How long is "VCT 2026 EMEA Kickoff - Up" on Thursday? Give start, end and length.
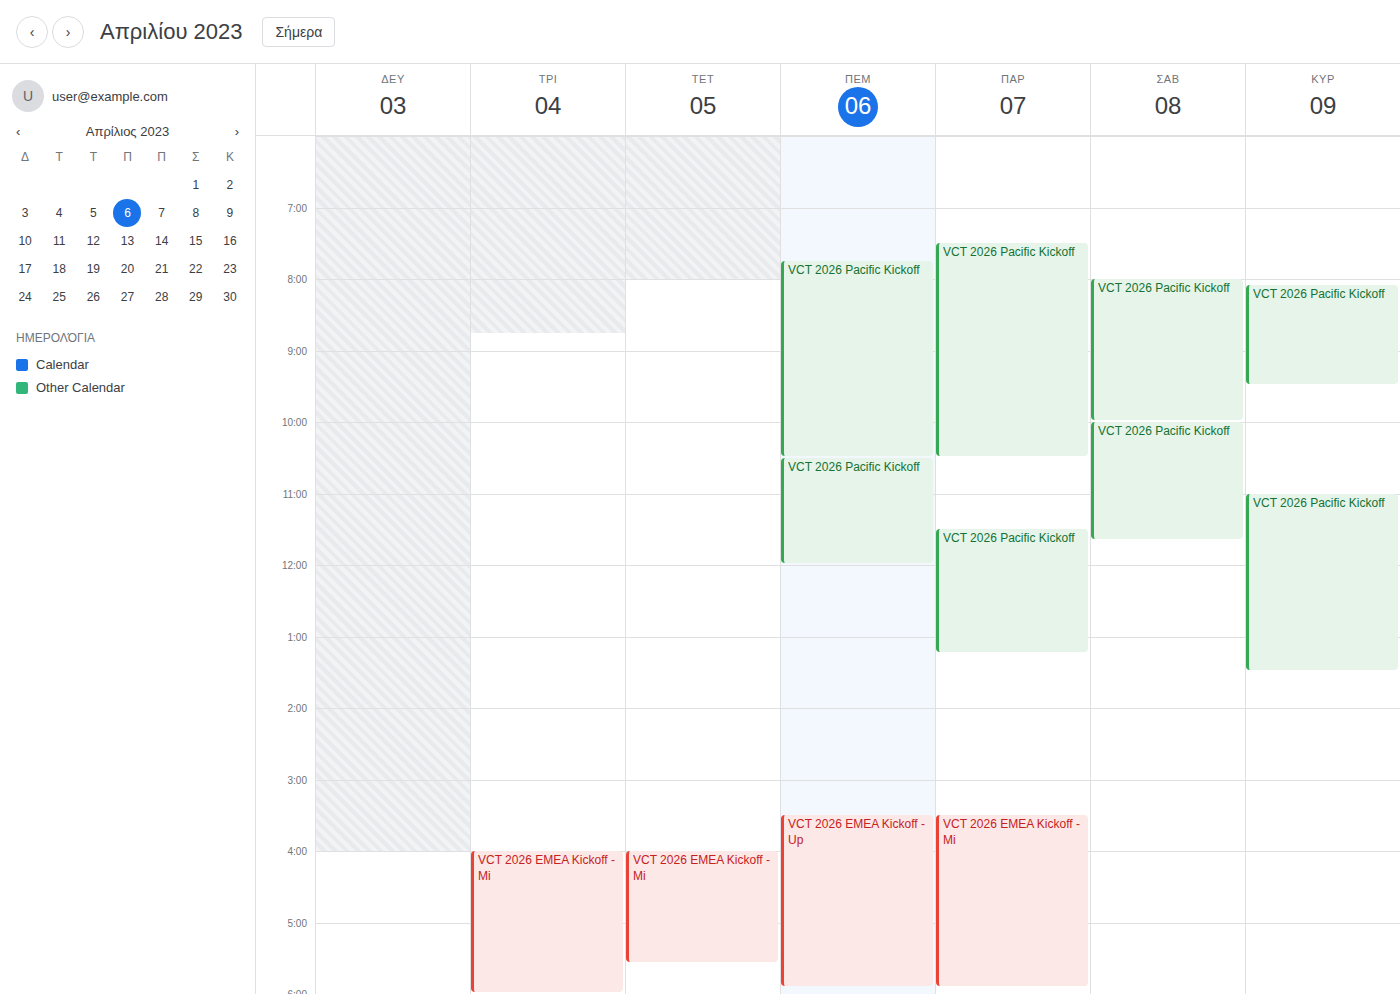
3:30 PM to 5:55 PM, 2 hours 25 minutes